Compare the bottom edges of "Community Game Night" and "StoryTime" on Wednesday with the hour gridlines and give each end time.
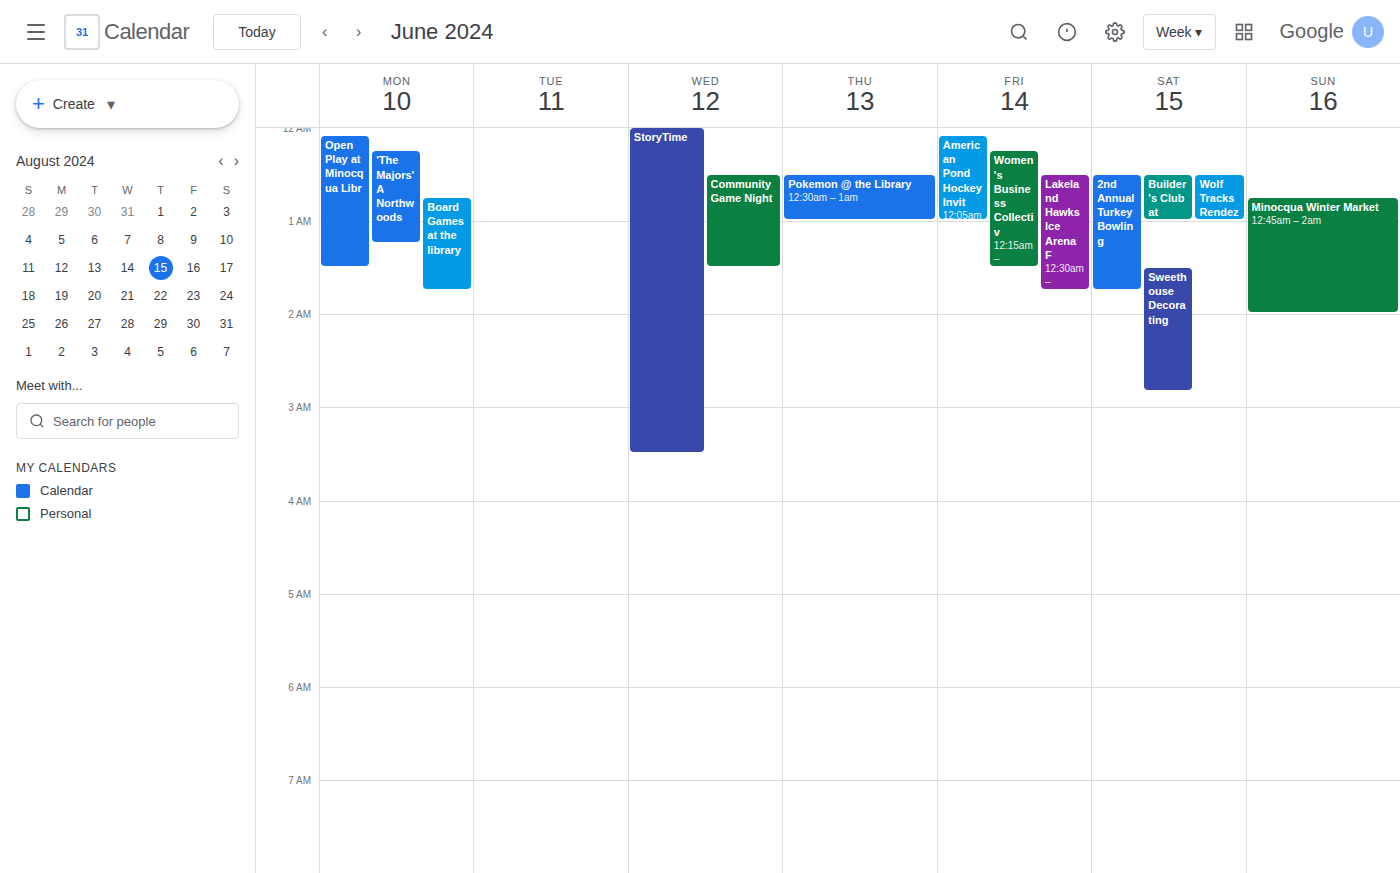
"Community Game Night": 01:30, halfway between the 01:00 and 02:00 lines. "StoryTime": 03:30, halfway between the 03:00 and 04:00 lines.